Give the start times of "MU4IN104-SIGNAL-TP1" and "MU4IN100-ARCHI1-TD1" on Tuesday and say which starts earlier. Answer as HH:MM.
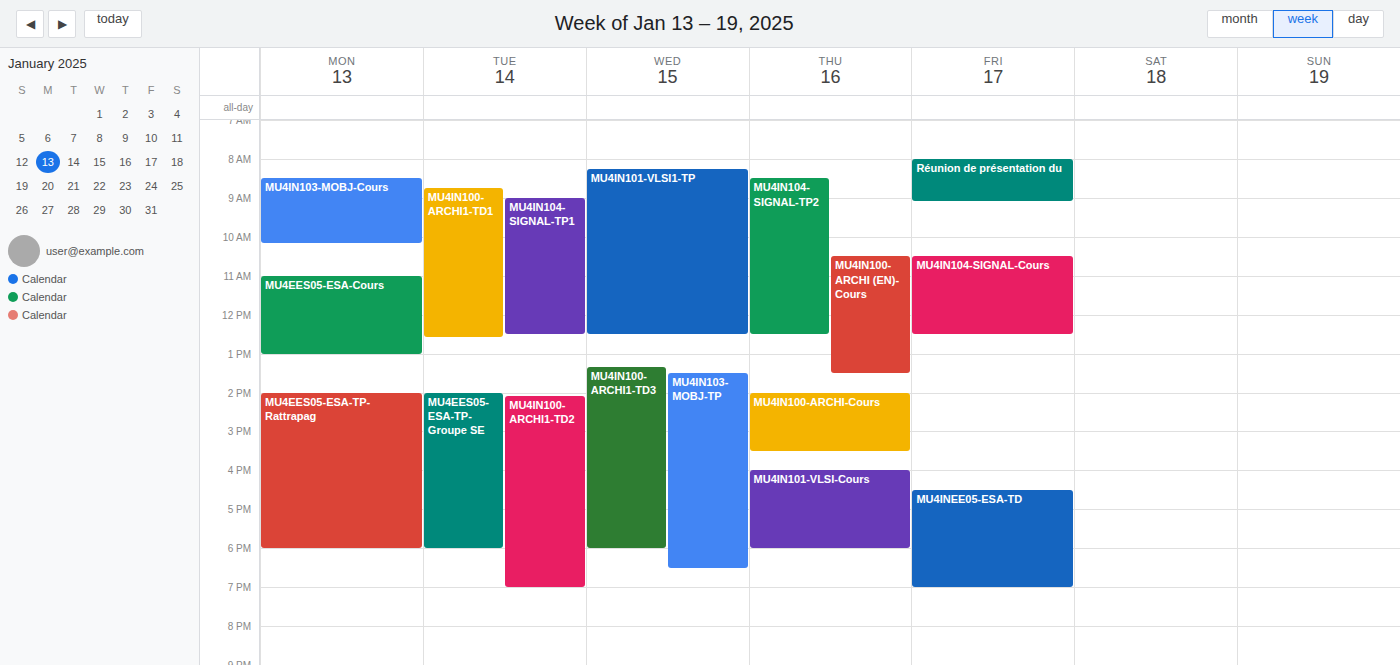
"MU4IN100-ARCHI1-TD1" 08:45; "MU4IN104-SIGNAL-TP1" 09:00.